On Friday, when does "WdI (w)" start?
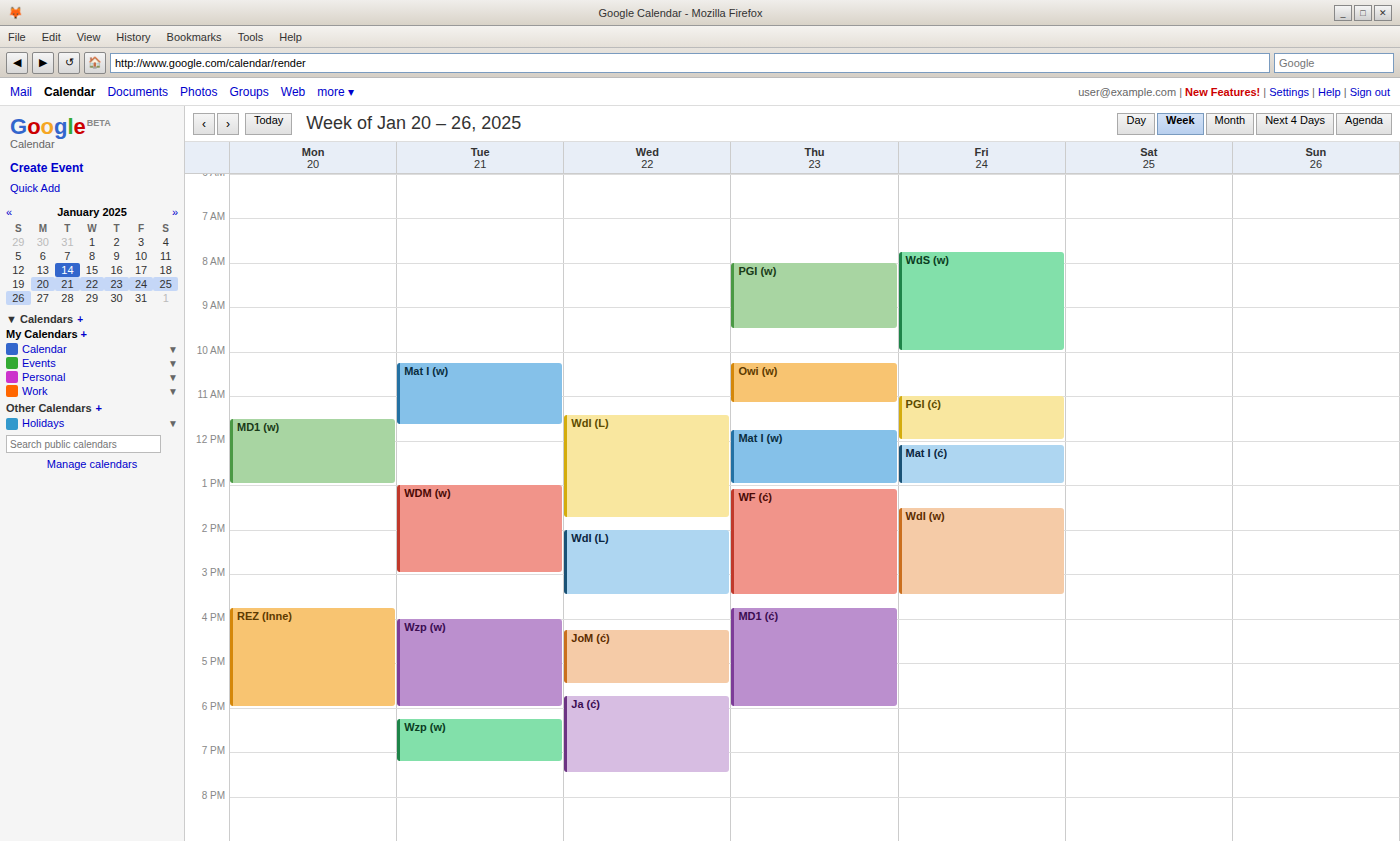
1:30 PM